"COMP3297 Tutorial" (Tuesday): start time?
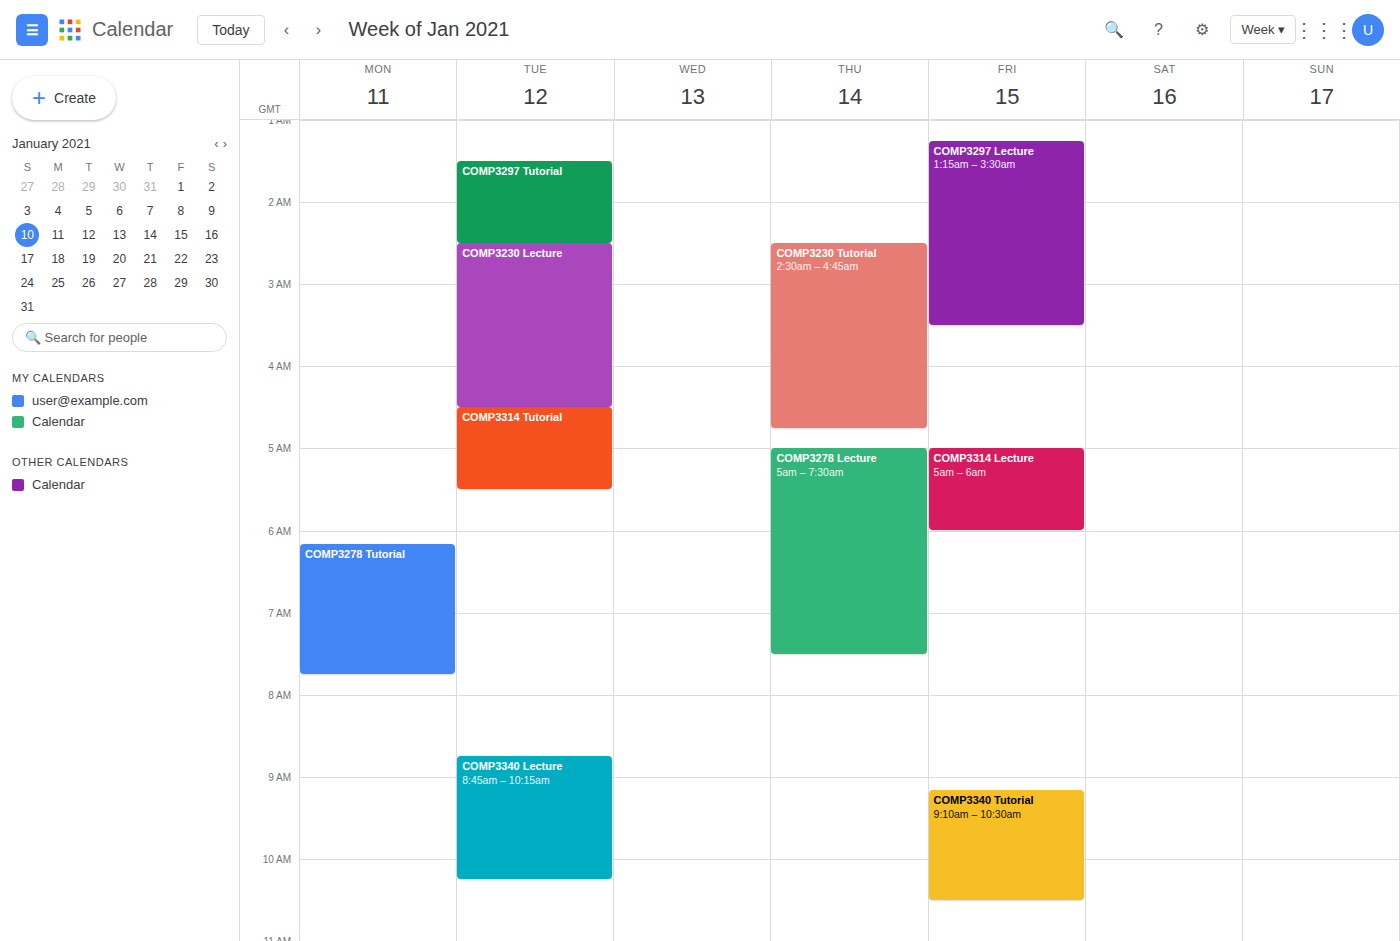
1:30 AM